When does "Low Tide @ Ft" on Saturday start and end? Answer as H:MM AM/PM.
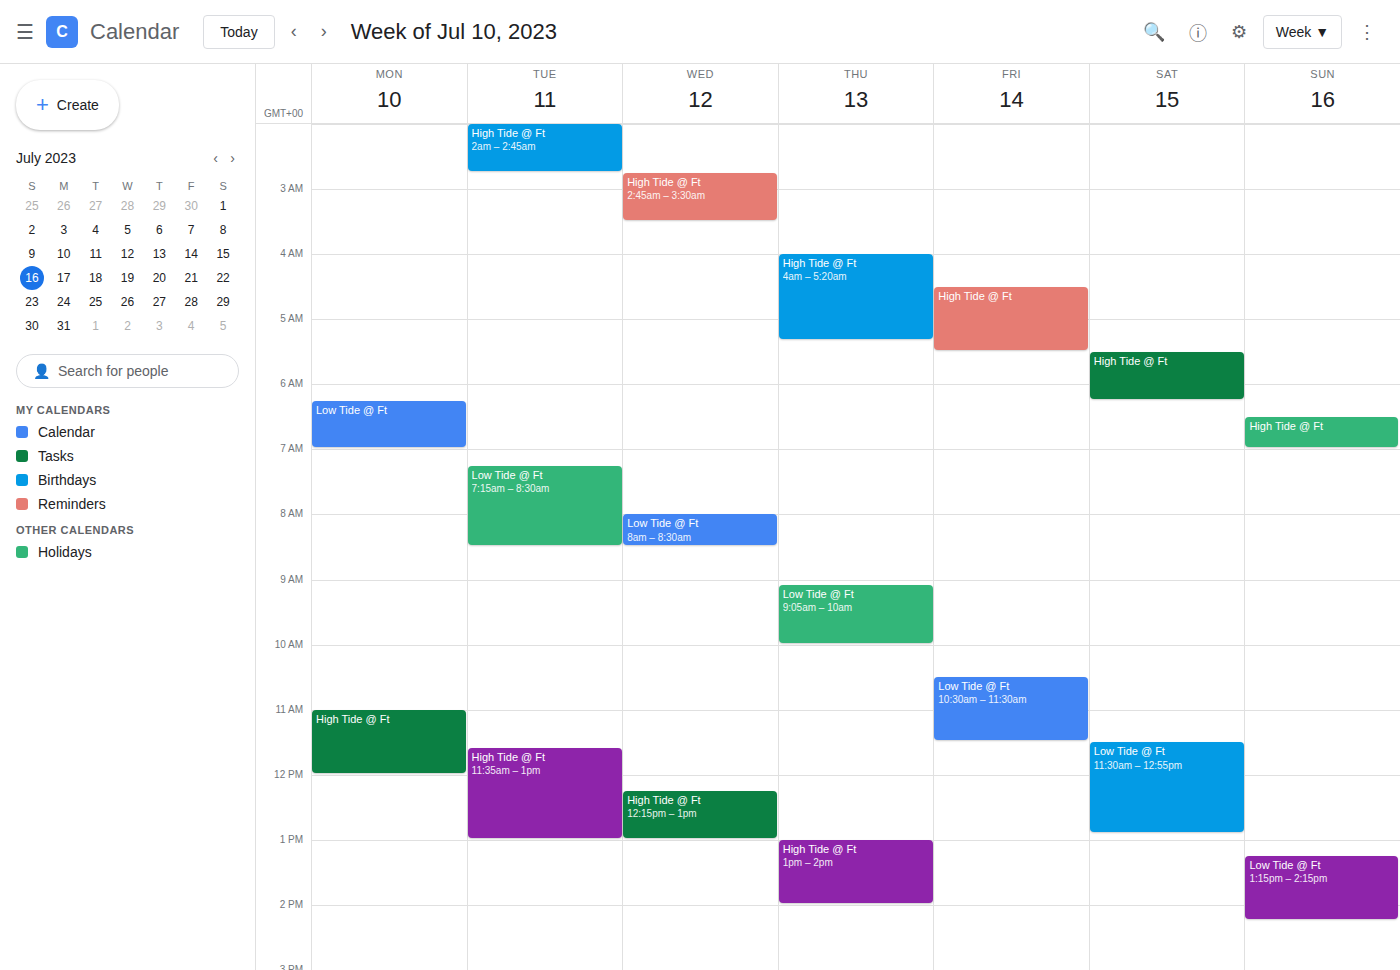
11:30 AM to 12:55 PM